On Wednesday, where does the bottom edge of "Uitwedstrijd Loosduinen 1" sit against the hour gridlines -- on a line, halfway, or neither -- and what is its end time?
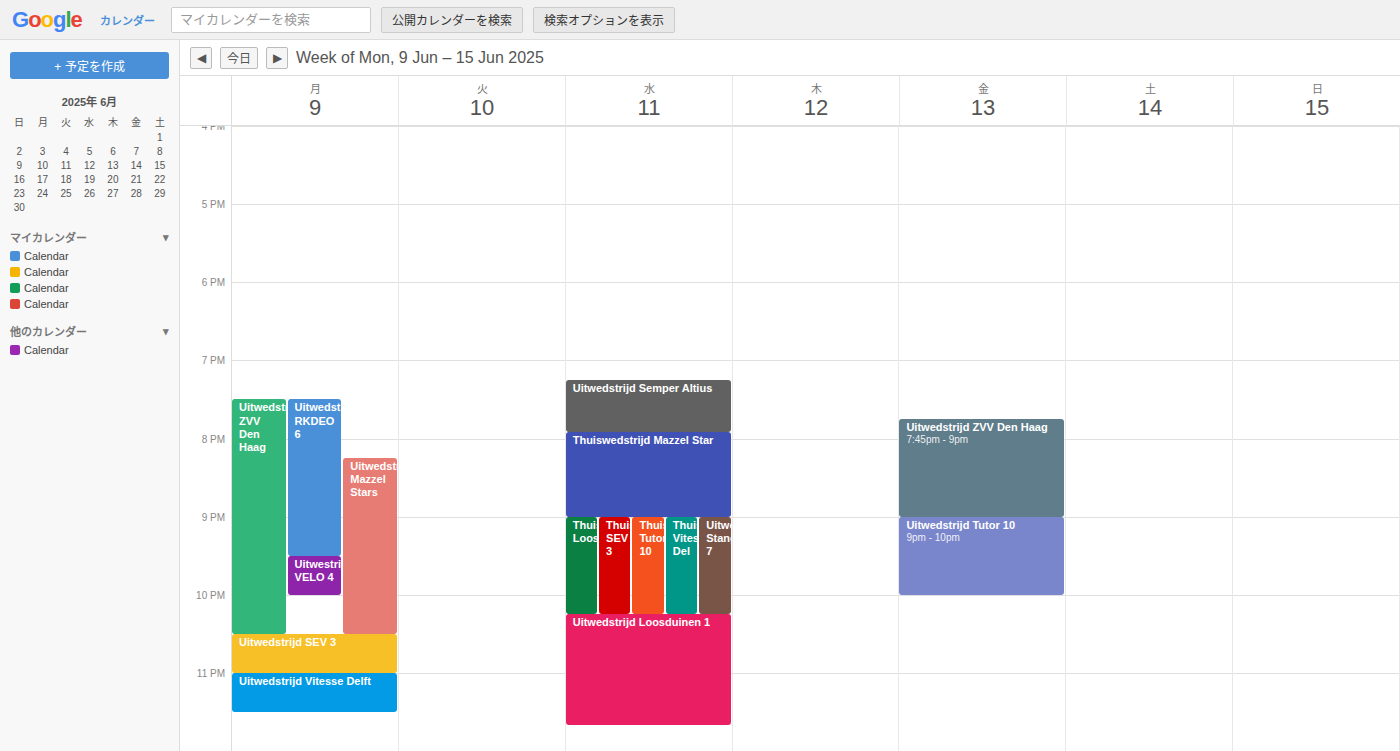
11:40 PM -- neither: 40 minutes below the 11 PM line and 20 minutes above the 12 AM line.